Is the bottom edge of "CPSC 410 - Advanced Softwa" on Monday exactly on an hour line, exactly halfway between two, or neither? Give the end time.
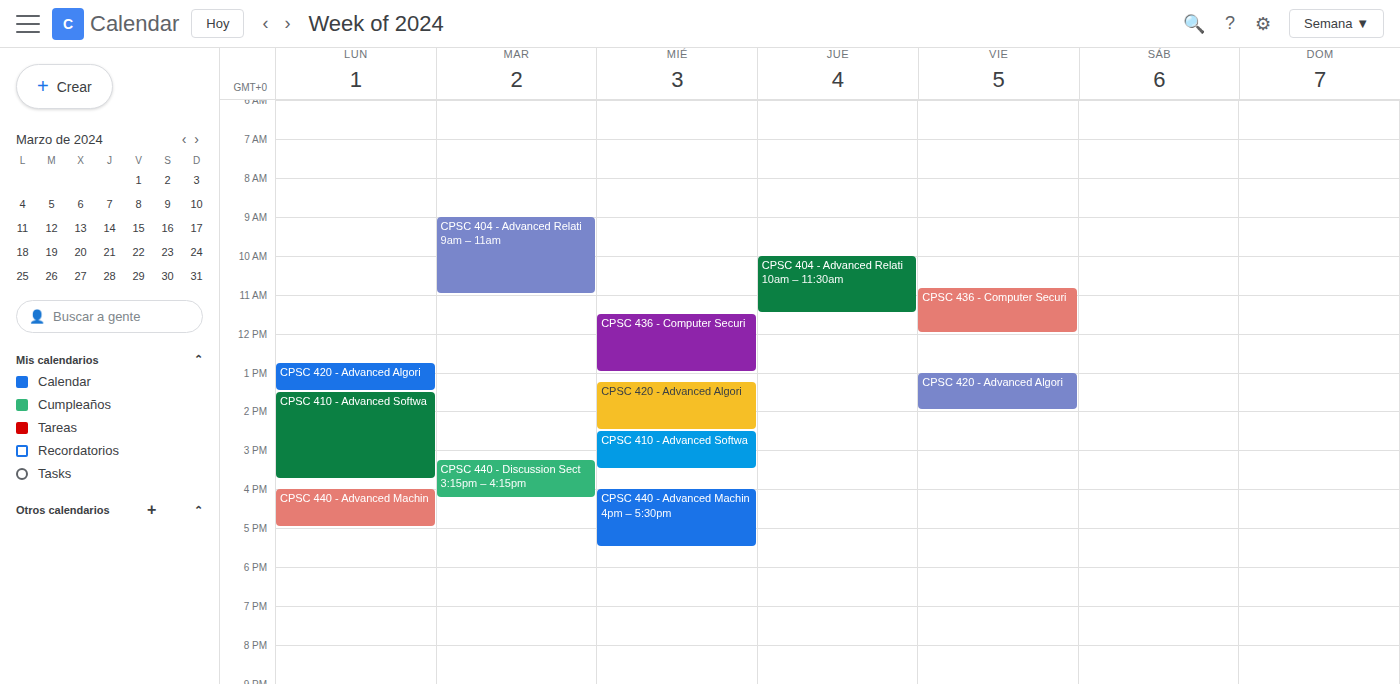
3:45 PM -- neither: three quarters of the way from the 3 PM line to the 4 PM line.